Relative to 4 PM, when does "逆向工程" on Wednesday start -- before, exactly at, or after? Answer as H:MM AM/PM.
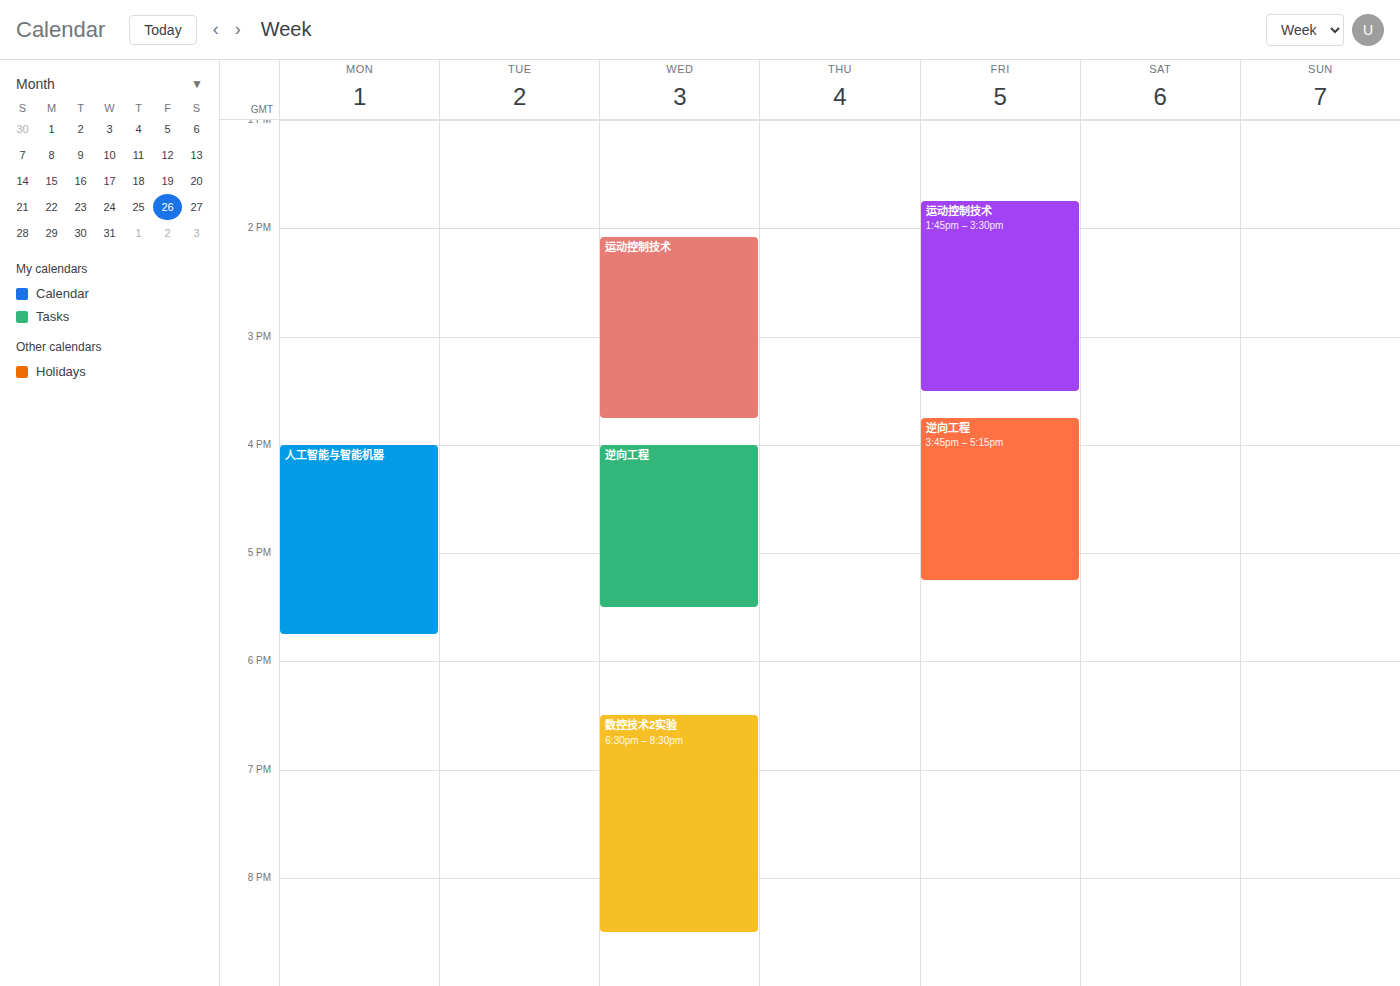
4:00 PM -- exactly at 4 PM, on the 4 PM line.